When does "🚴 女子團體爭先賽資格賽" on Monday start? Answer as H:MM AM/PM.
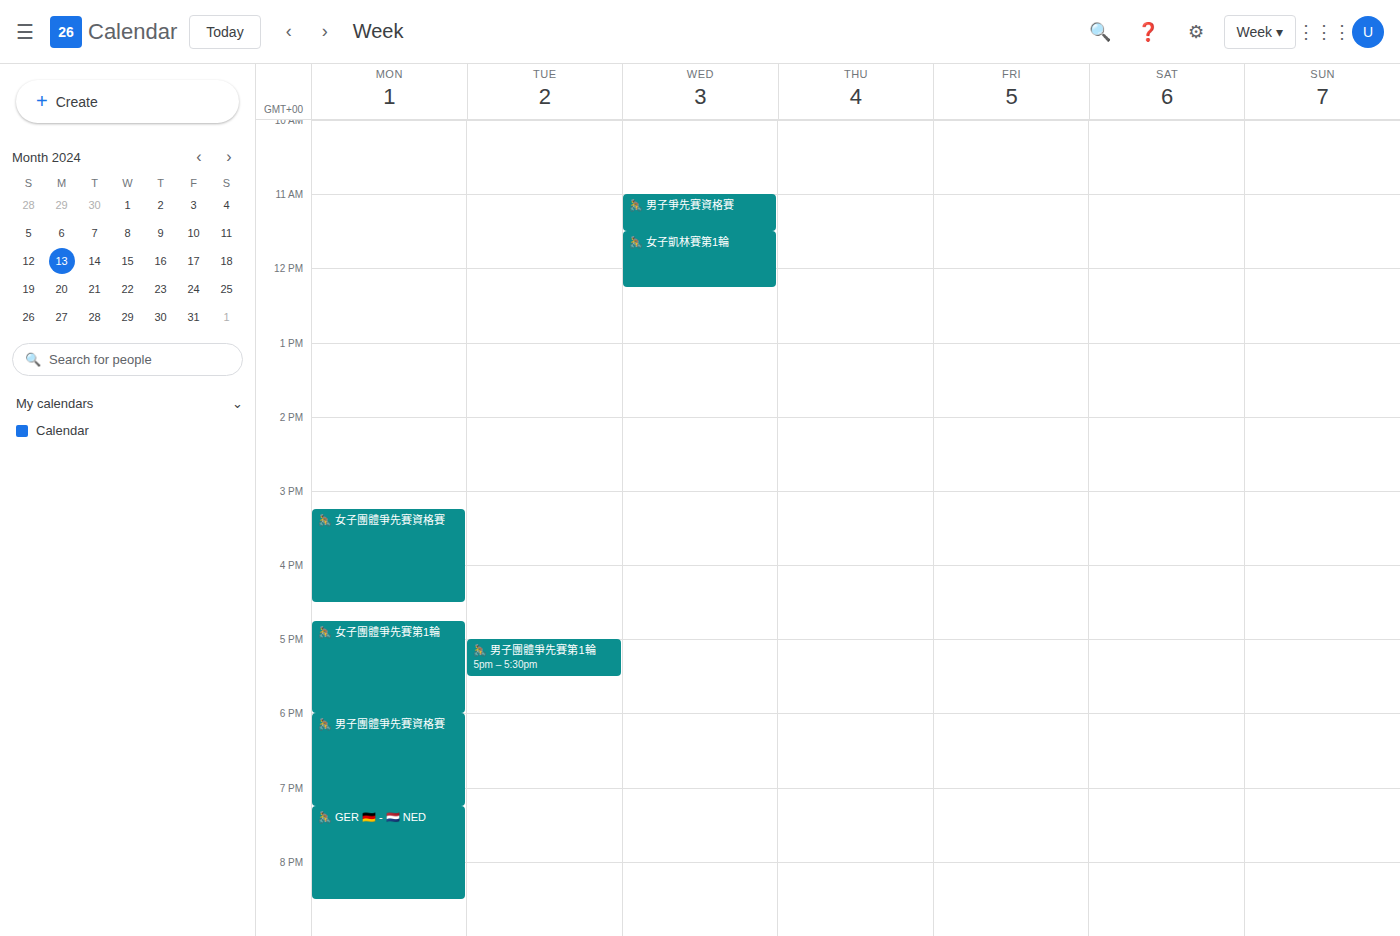
3:15 PM